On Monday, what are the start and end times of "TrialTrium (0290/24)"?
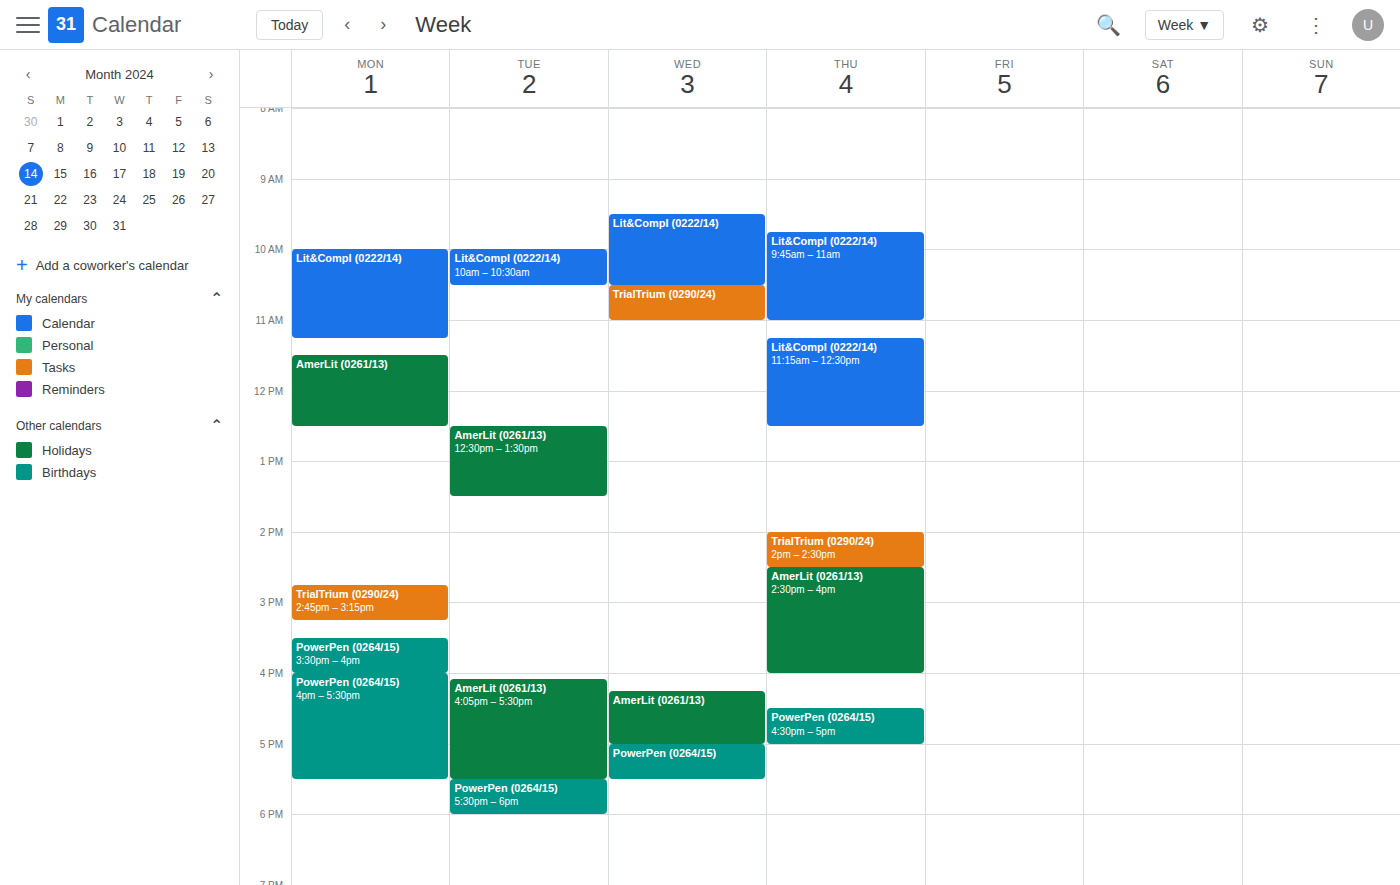
14:45 to 15:15